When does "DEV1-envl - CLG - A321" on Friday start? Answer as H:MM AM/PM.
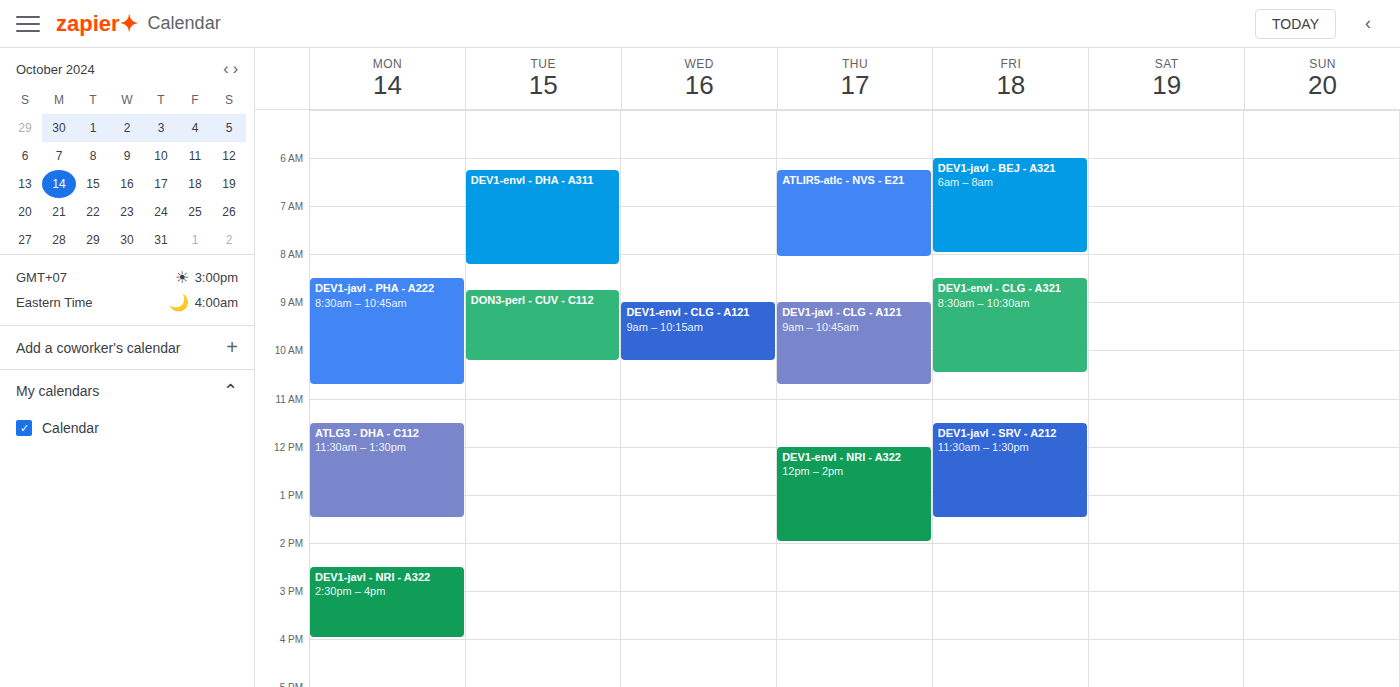
8:30 AM